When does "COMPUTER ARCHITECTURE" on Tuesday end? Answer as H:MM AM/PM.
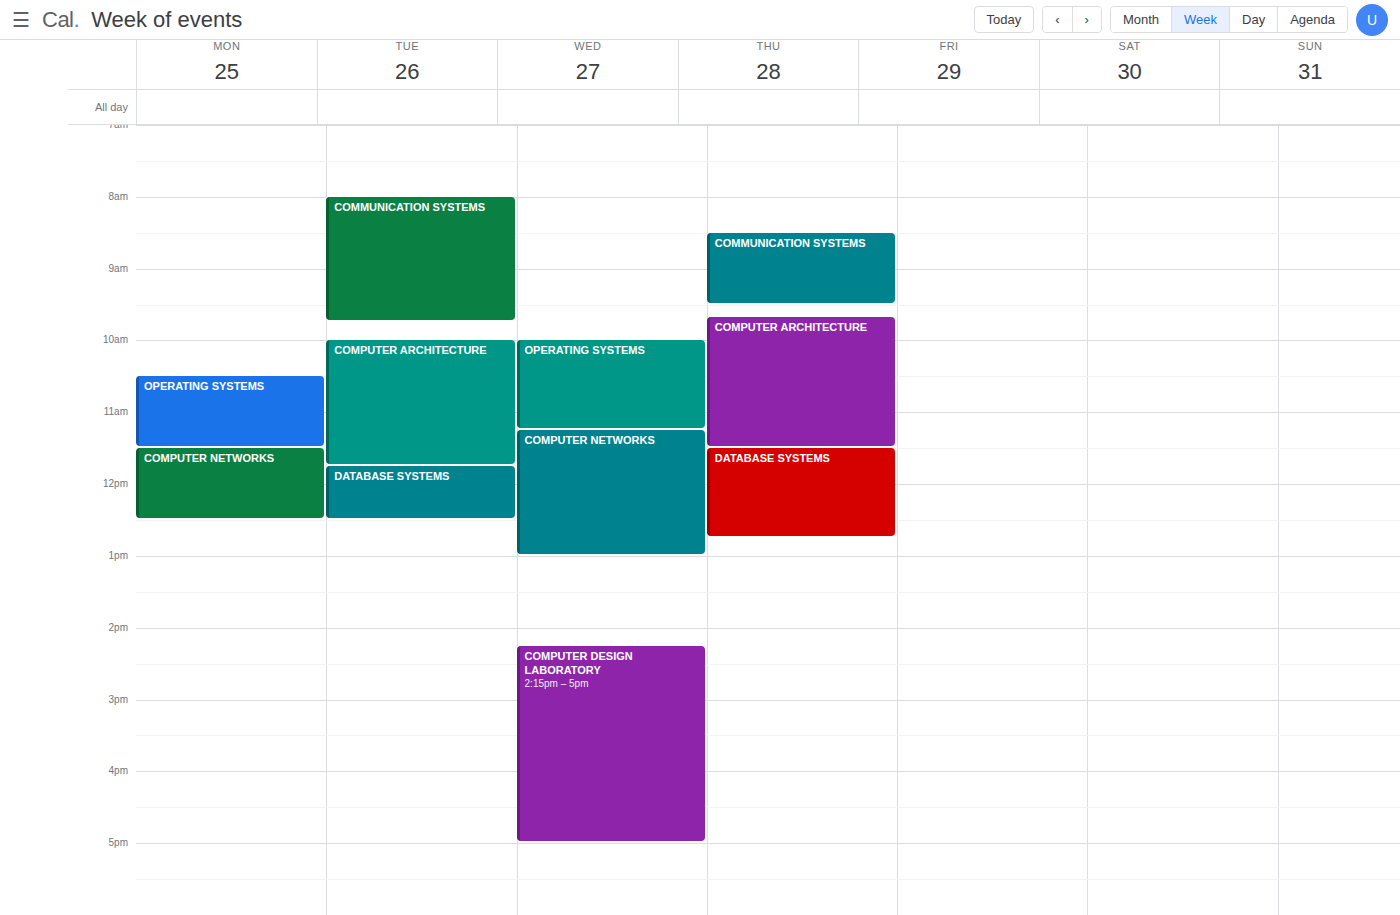
11:45 AM